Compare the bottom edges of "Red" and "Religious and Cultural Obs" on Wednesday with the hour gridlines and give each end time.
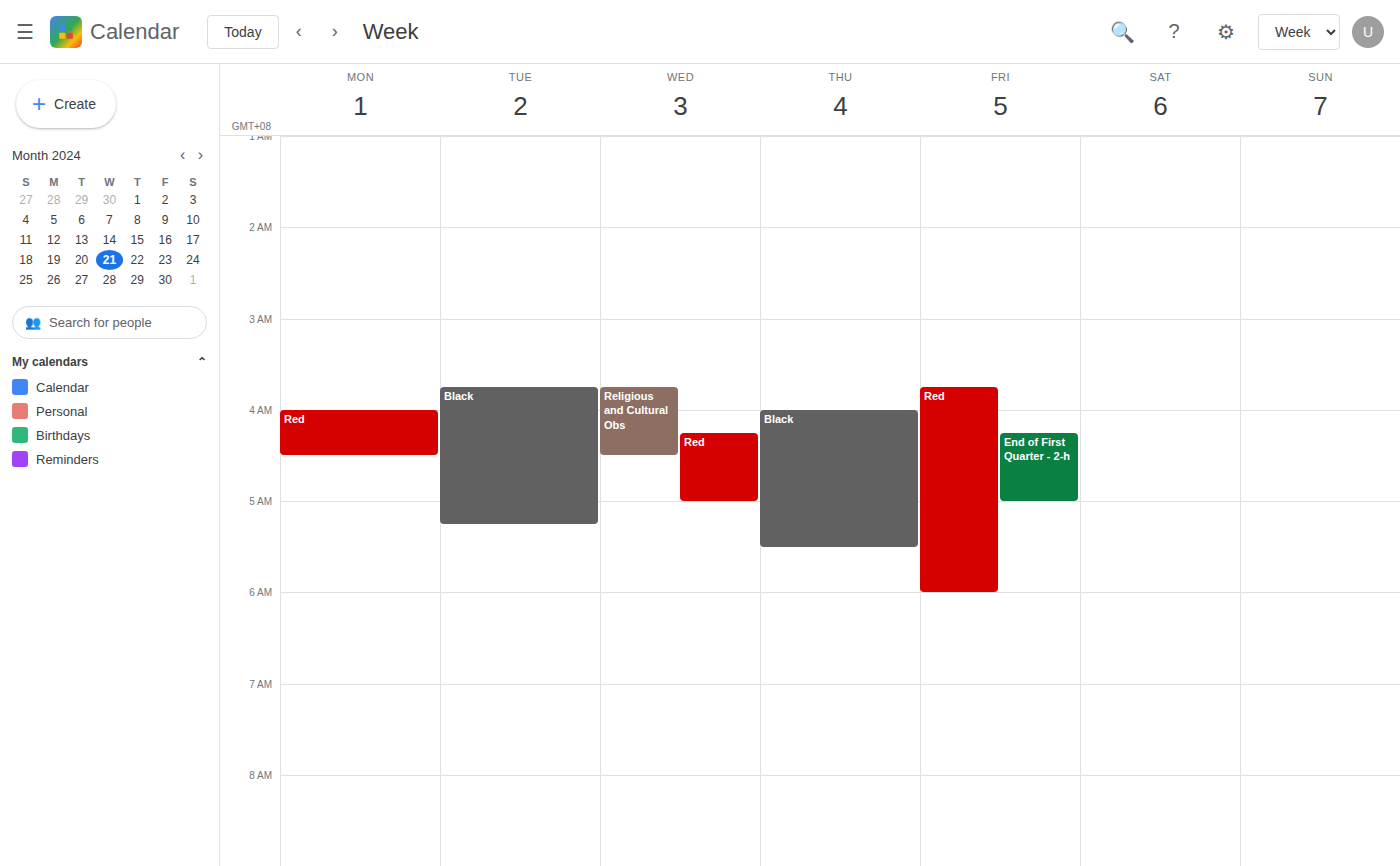
"Red": 5:00 AM, exactly on the 5 AM line. "Religious and Cultural Obs": 4:30 AM, halfway between the 4 AM and 5 AM lines.